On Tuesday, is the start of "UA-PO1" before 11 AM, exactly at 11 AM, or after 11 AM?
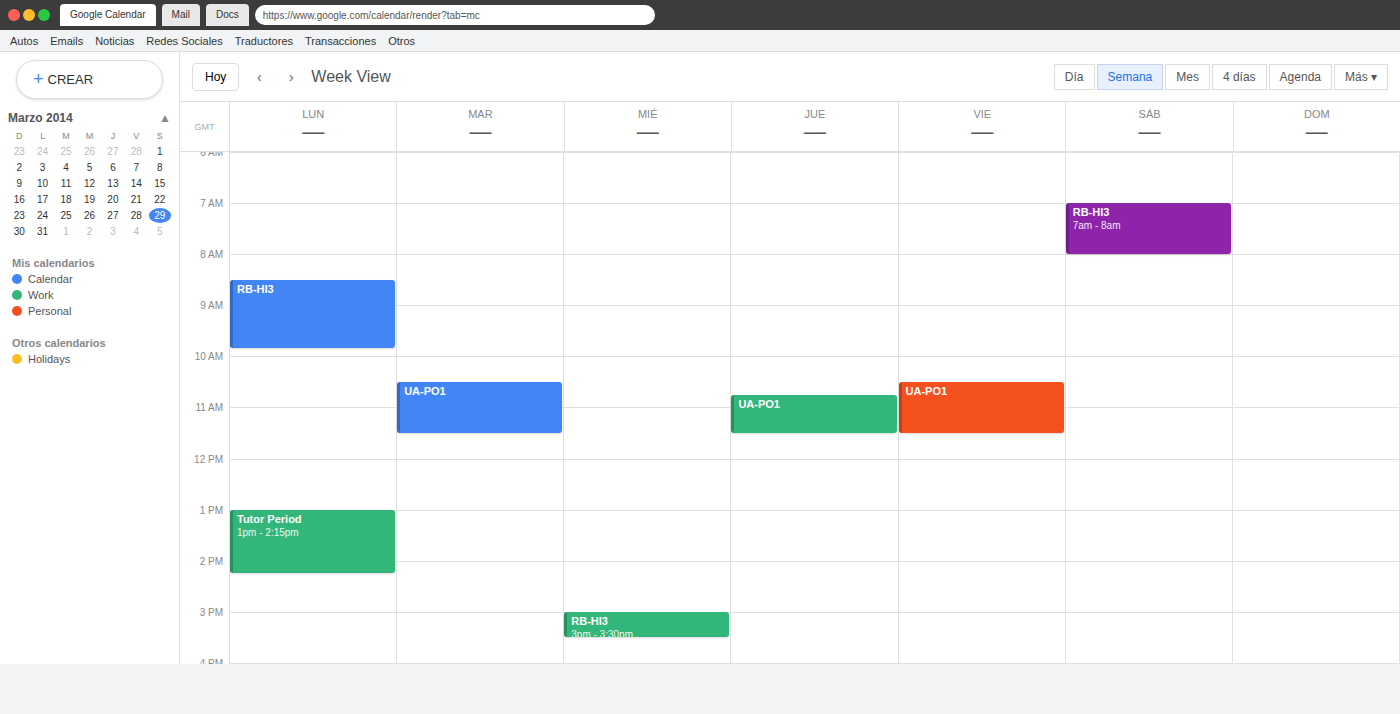
10:30 AM -- before 11 AM, 30 minutes above the 11 AM line.